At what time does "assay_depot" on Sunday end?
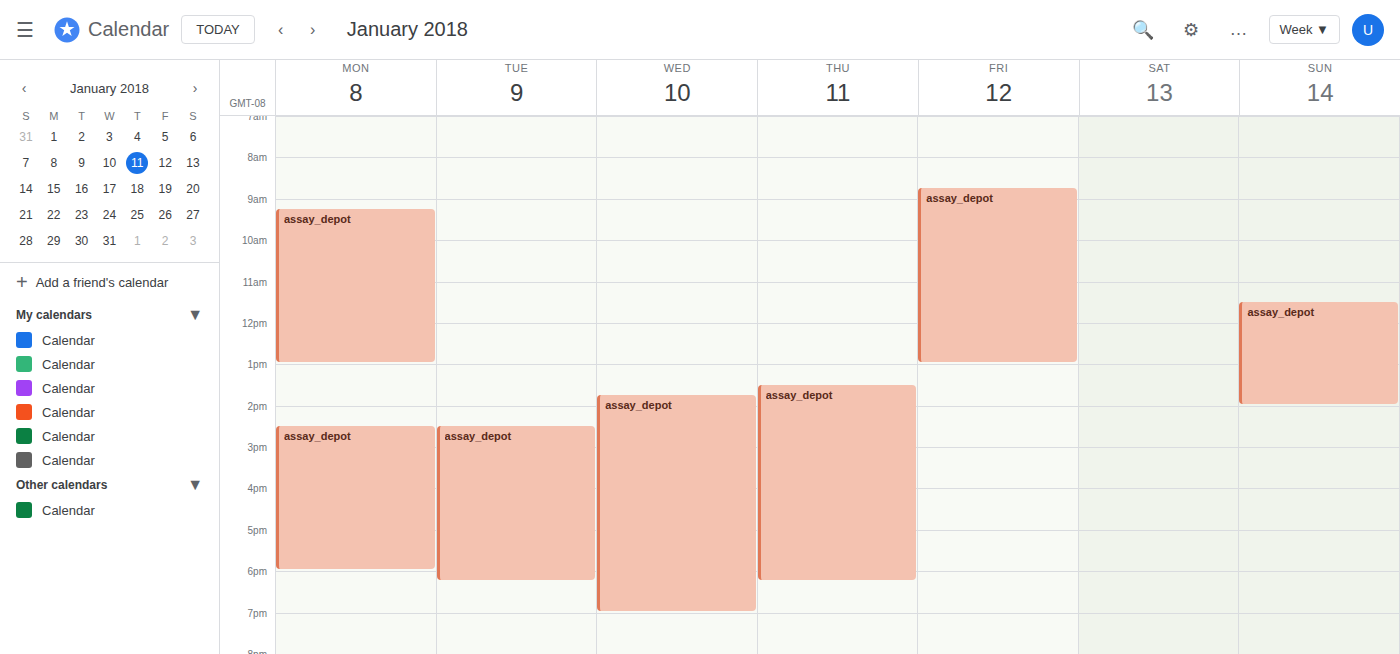
2:00 PM